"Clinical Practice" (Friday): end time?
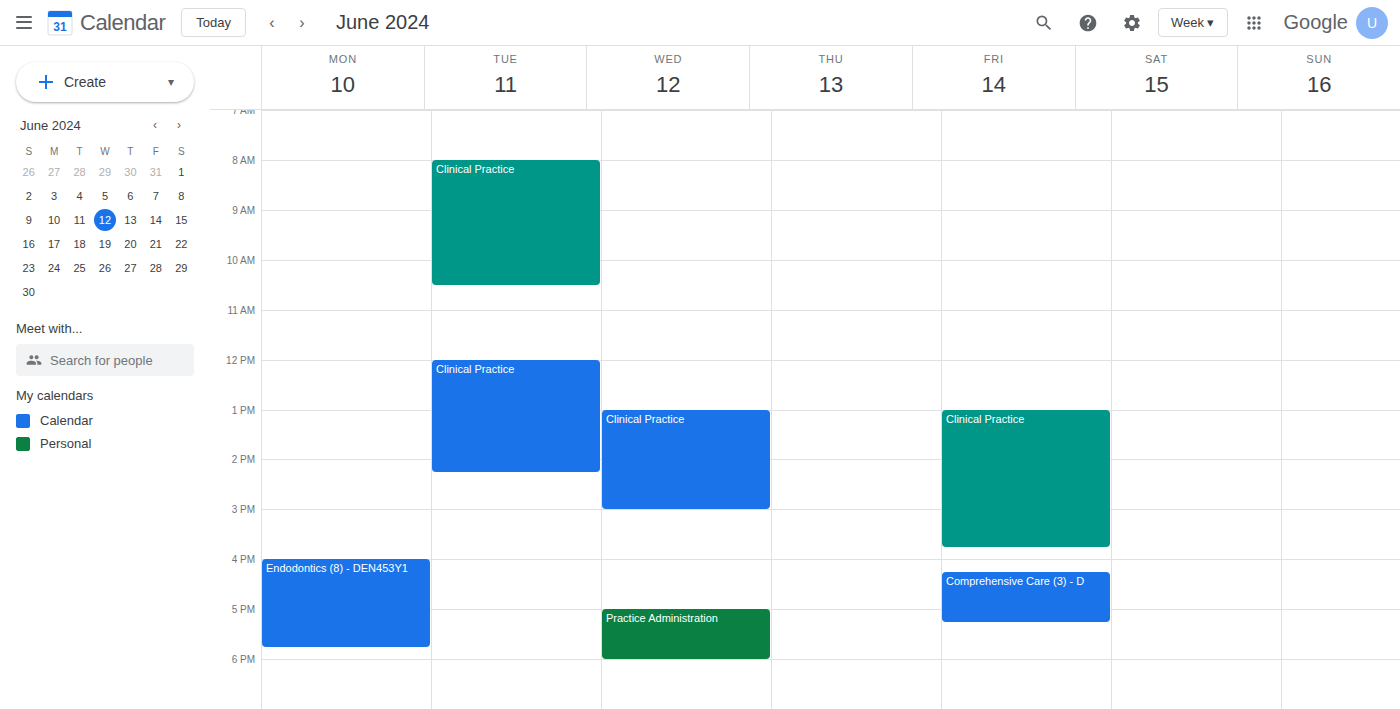
3:45 PM